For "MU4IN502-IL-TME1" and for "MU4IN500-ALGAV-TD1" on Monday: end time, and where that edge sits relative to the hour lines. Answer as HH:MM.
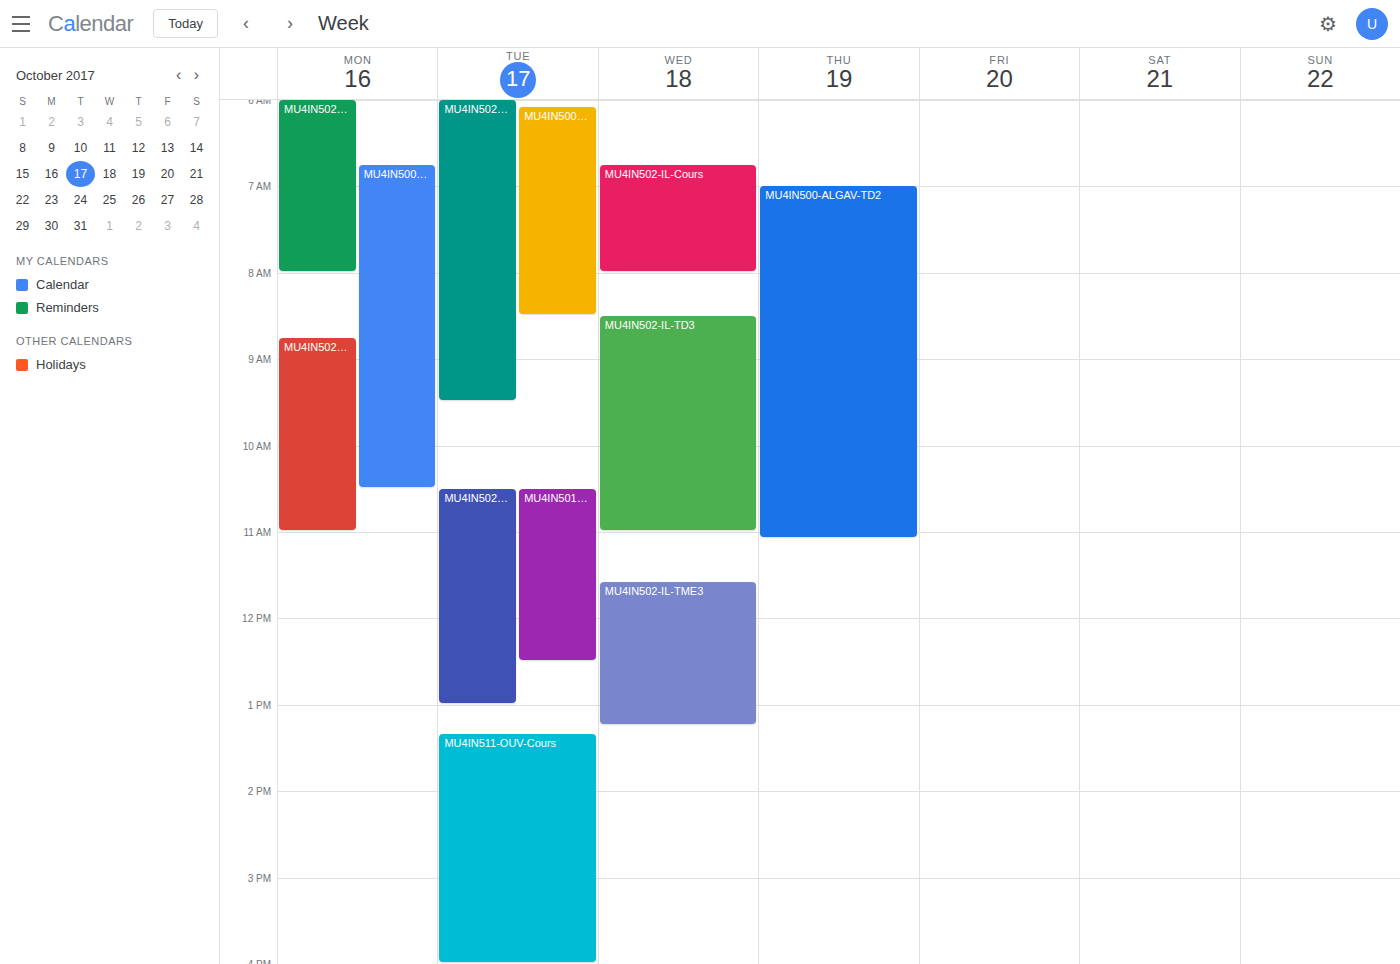
"MU4IN502-IL-TME1": 11:00, exactly on the 11:00 line. "MU4IN500-ALGAV-TD1": 10:30, halfway between the 10:00 and 11:00 lines.